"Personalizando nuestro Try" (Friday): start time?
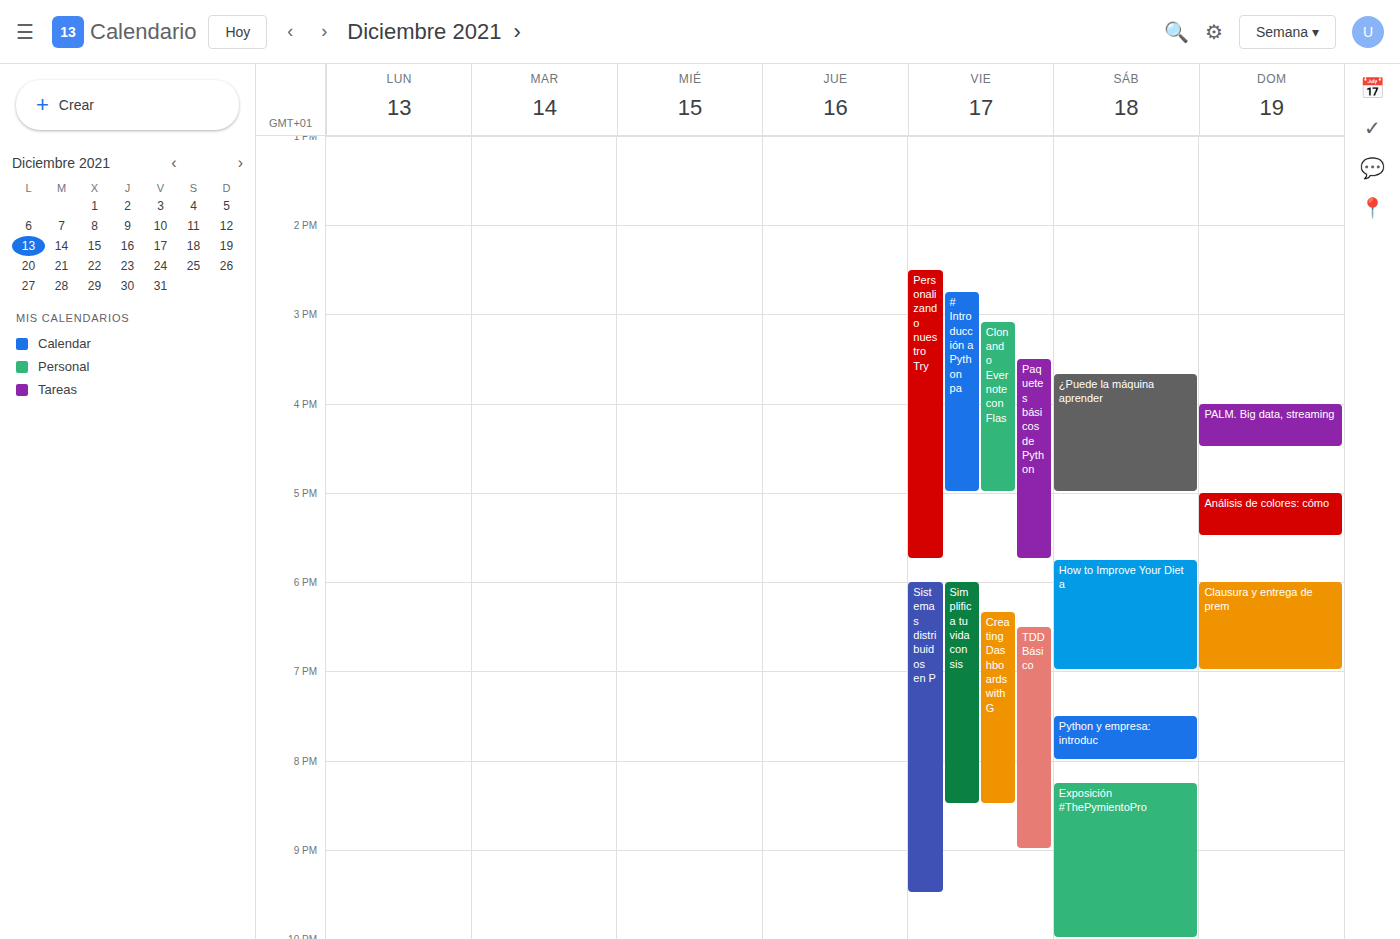
2:30 PM